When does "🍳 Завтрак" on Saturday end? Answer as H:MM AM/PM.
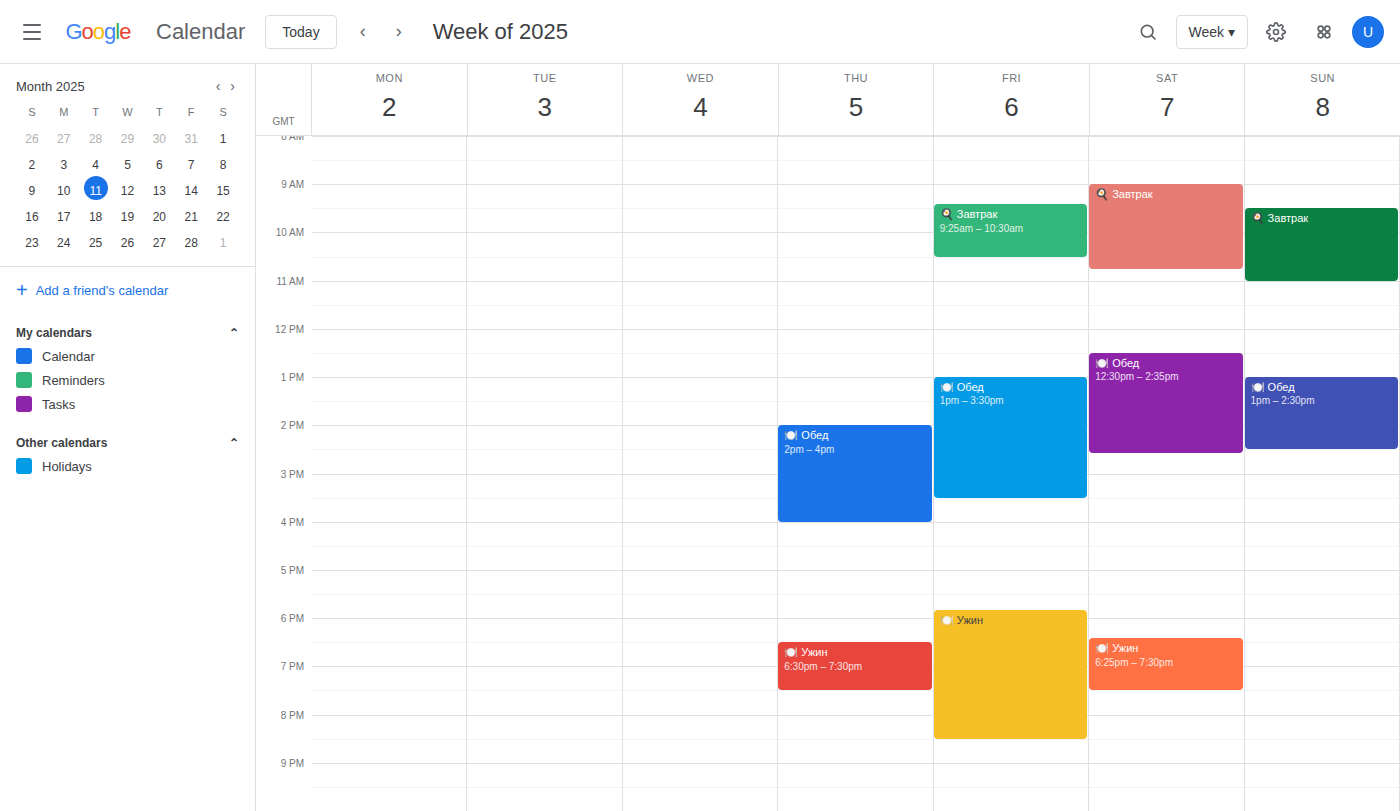
10:45 AM